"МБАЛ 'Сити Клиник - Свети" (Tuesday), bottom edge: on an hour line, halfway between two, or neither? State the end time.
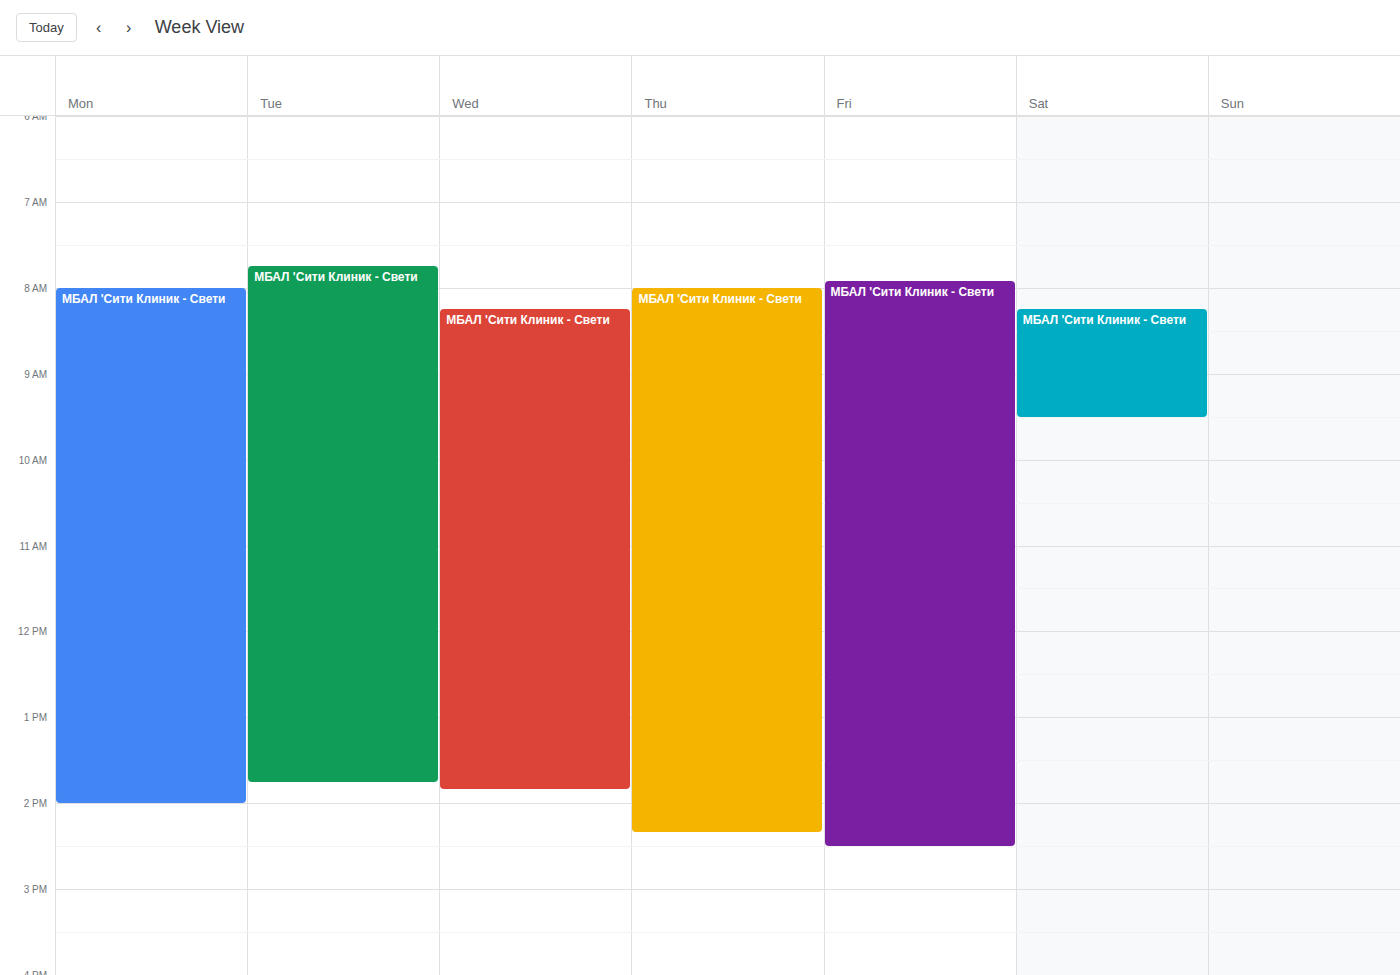
1:45 PM -- neither: three quarters of the way from the 1 PM line to the 2 PM line.